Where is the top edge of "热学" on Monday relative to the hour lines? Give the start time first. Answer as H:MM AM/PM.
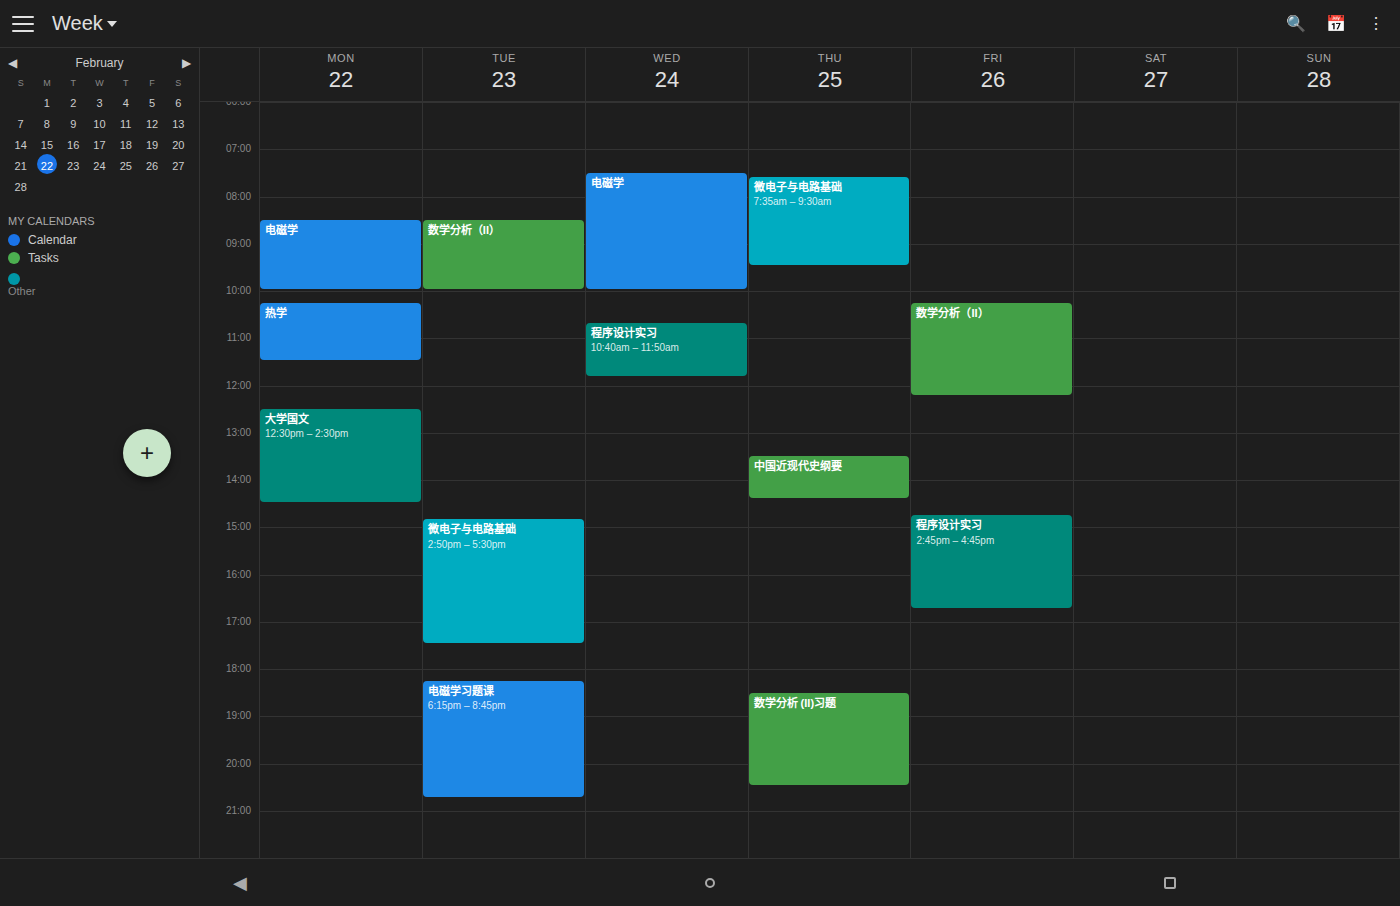
10:15 AM -- neither: a quarter of the way from the 10 AM line to the 11 AM line.